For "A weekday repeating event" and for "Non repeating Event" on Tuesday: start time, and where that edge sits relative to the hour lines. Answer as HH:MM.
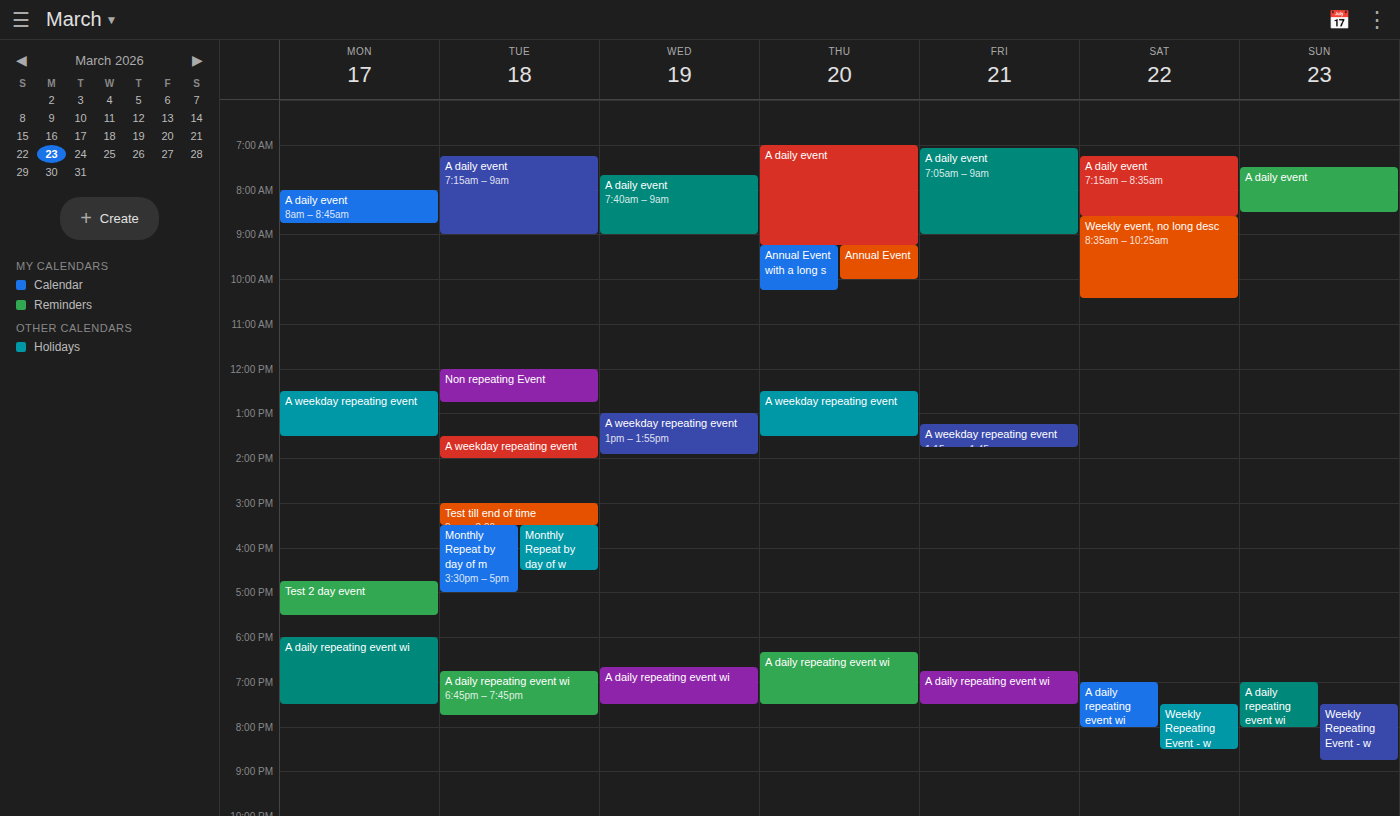
"A weekday repeating event": 13:30, halfway between the 13:00 and 14:00 lines. "Non repeating Event": 12:00, exactly on the 12:00 line.